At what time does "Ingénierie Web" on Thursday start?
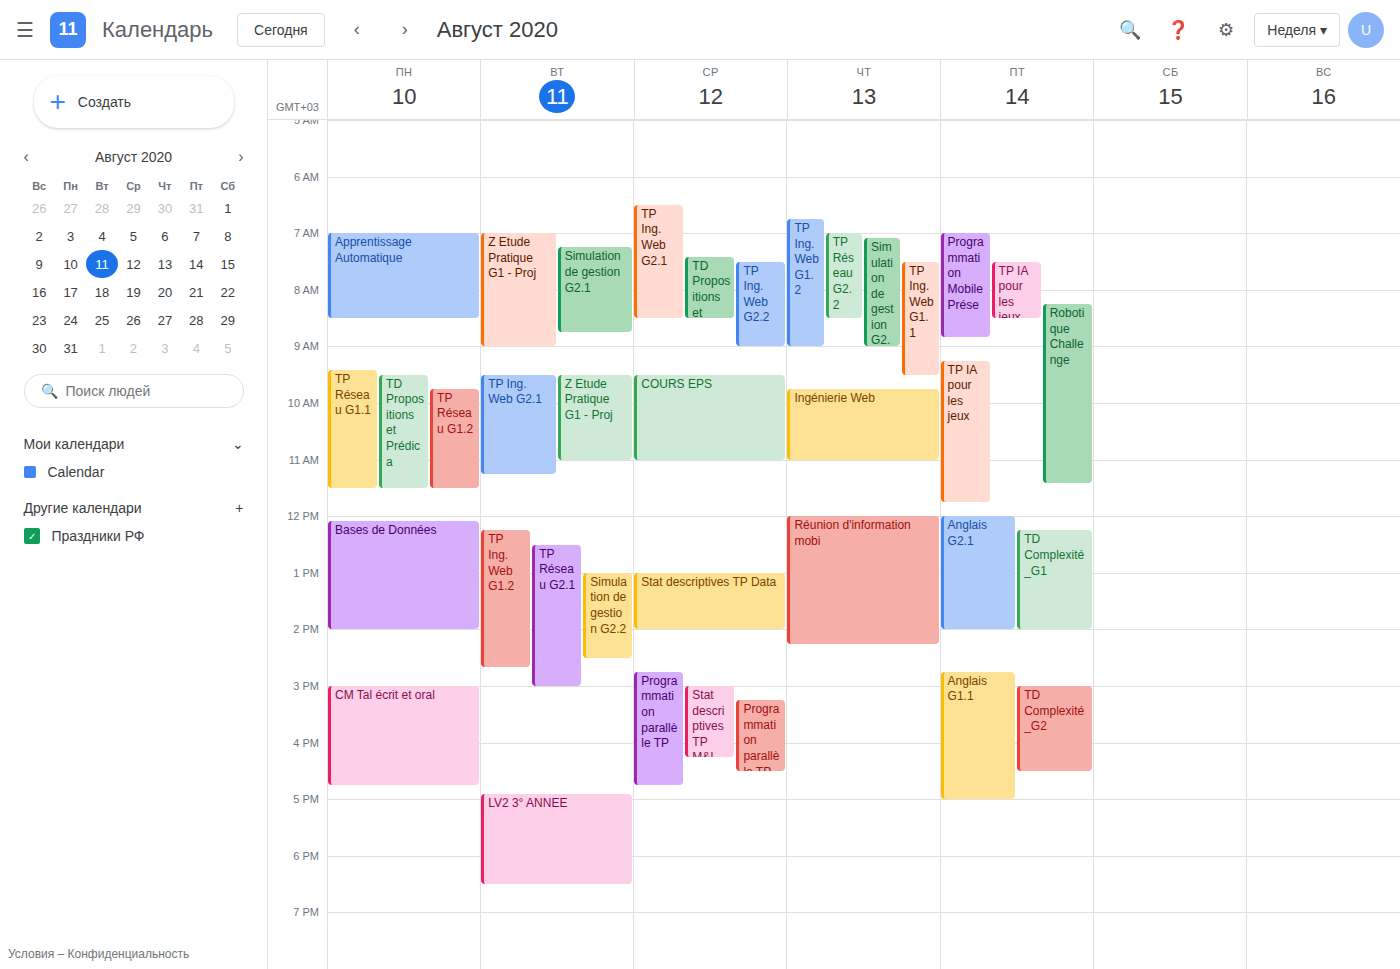
9:45 AM